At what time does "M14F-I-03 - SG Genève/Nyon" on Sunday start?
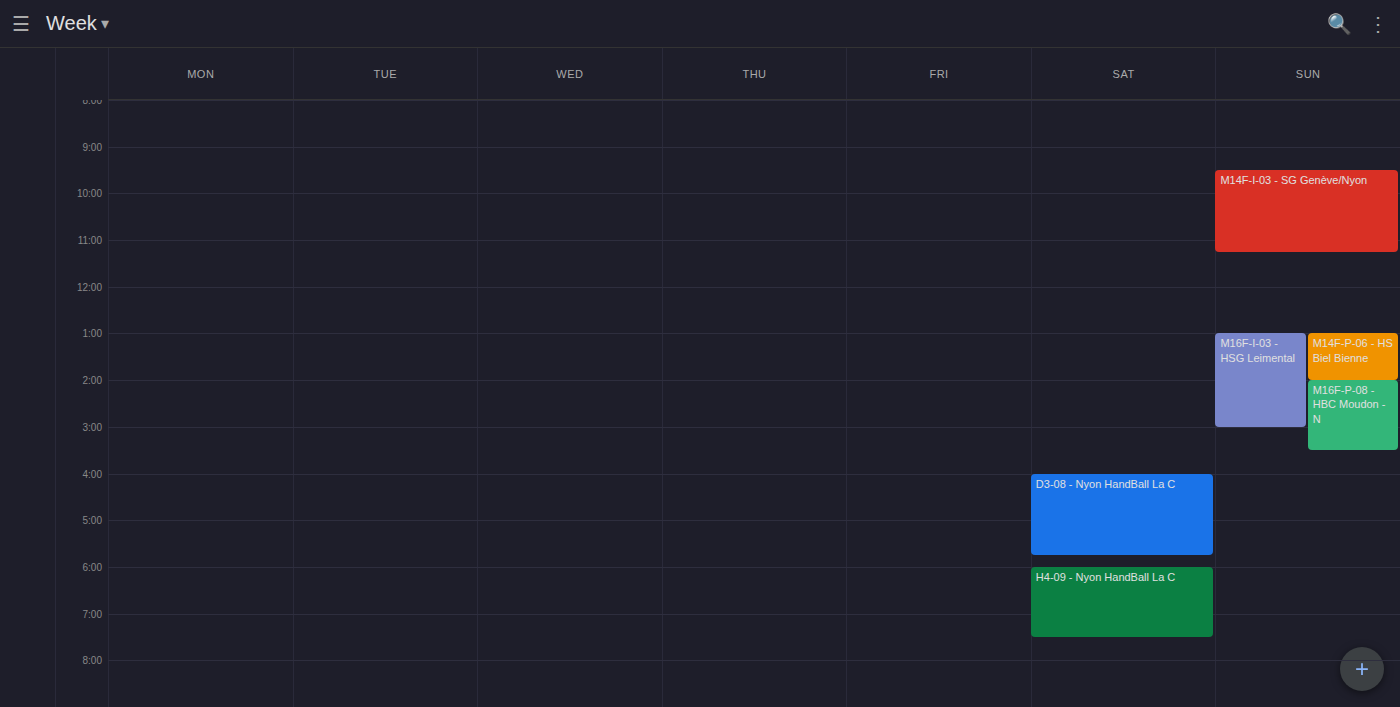
09:30